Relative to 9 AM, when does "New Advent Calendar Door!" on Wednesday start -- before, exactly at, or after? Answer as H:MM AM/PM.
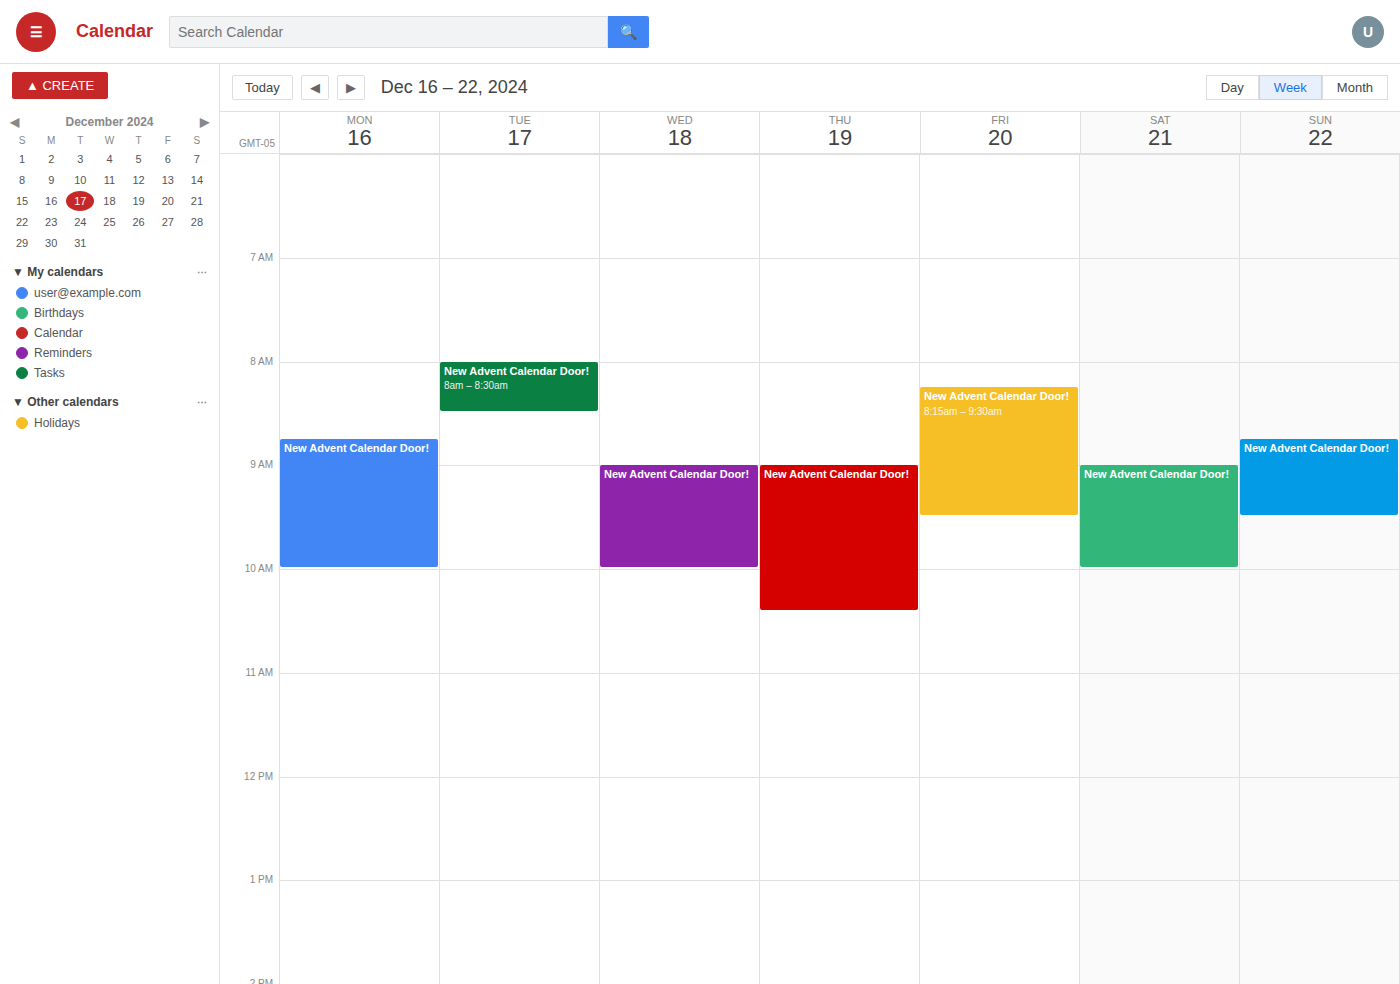
9:00 AM -- exactly at 9 AM, on the 9 AM line.